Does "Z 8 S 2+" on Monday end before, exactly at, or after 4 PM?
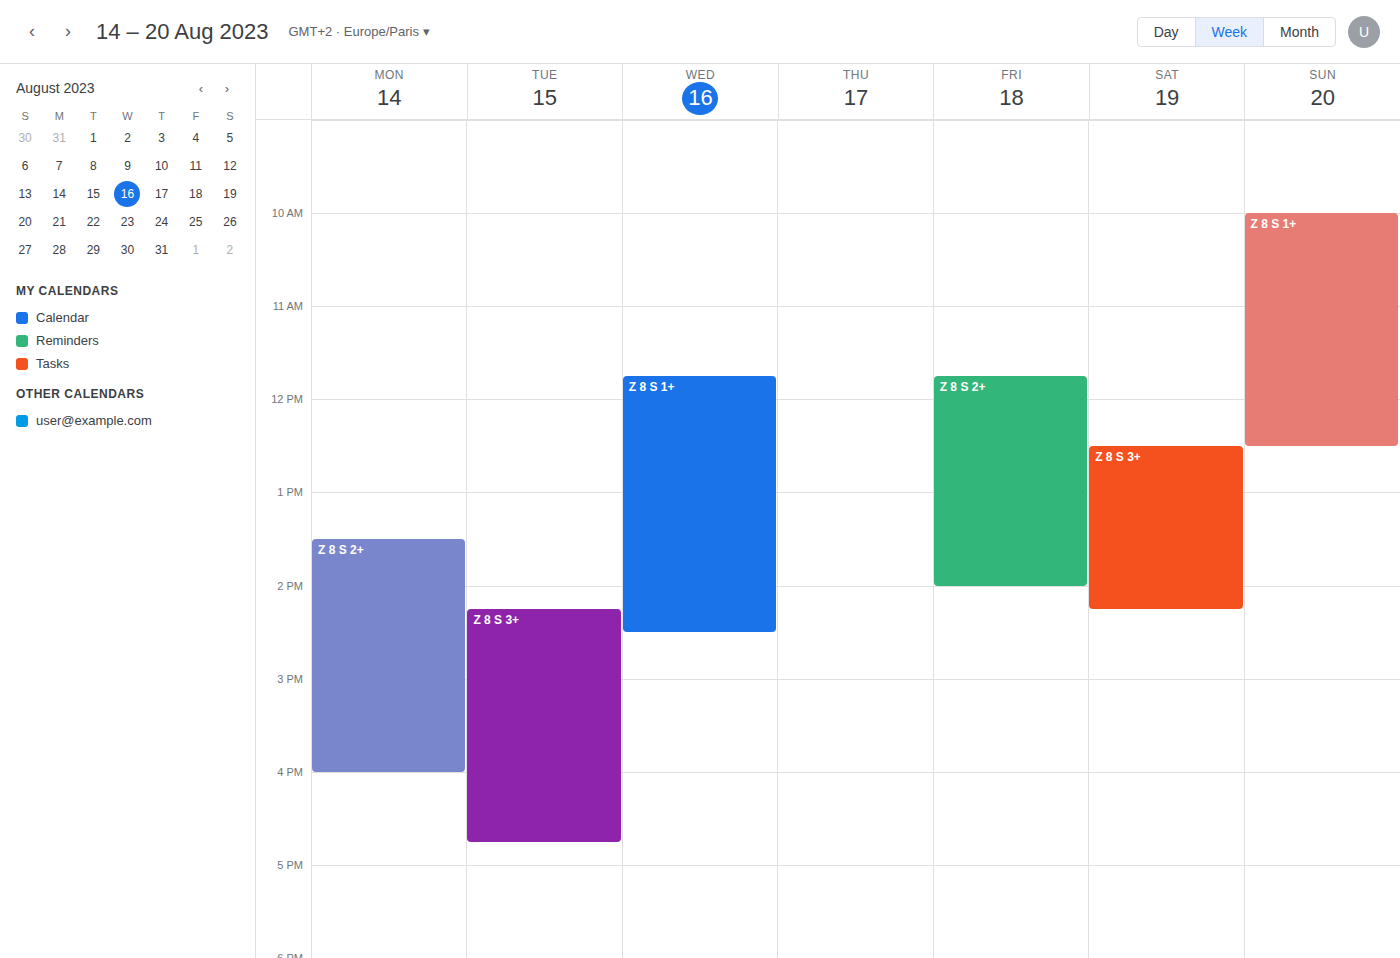
4:00 PM -- exactly at 4 PM, on the 4 PM line.